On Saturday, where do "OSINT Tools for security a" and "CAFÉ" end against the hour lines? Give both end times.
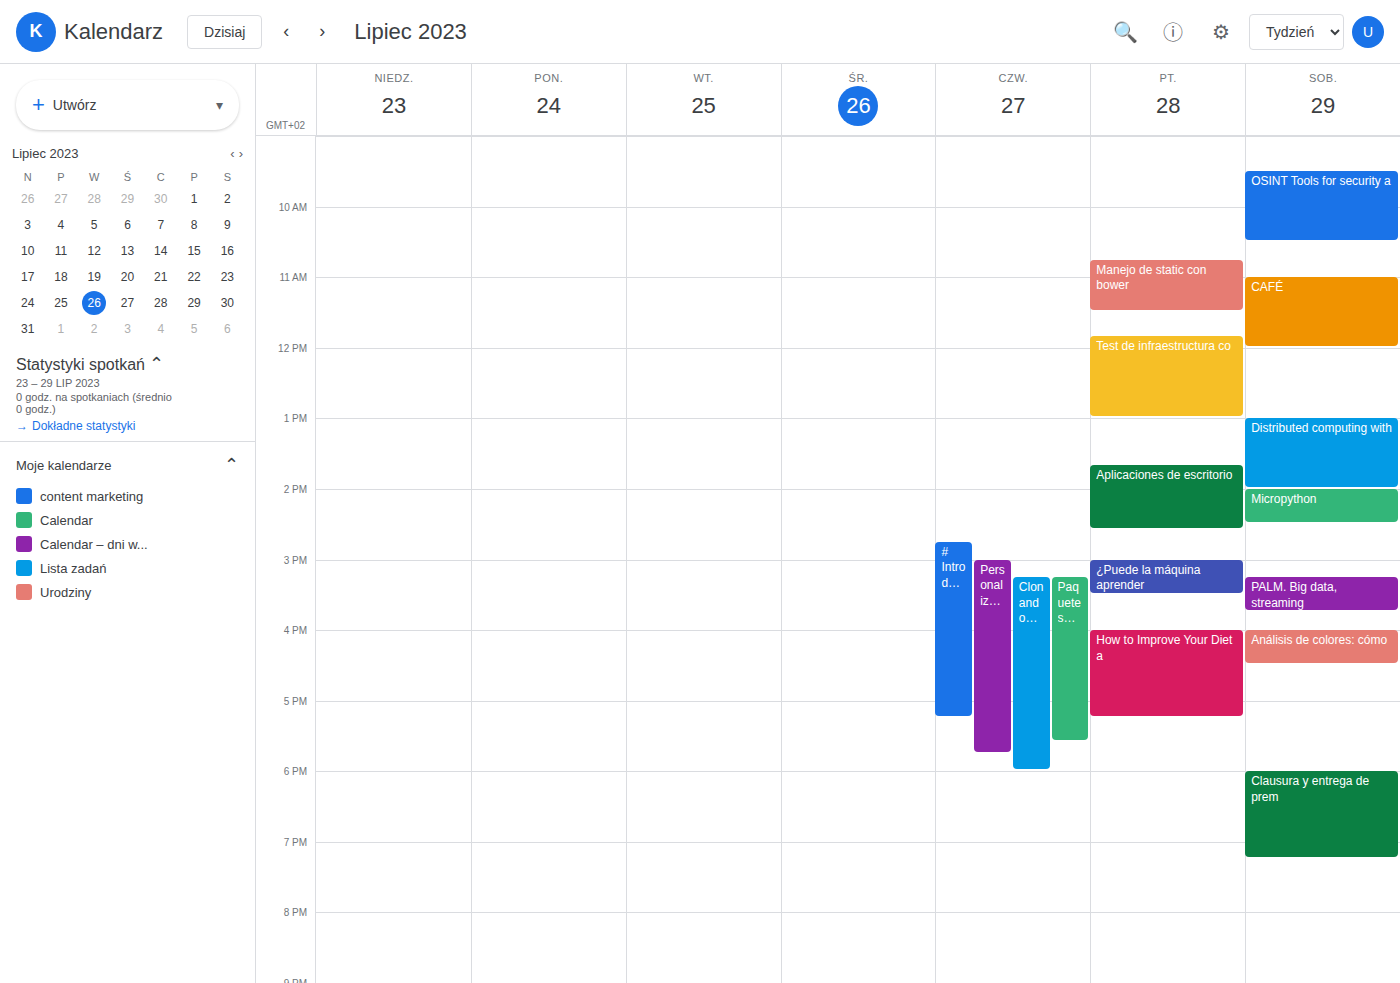
"OSINT Tools for security a": 10:30, halfway between the 10:00 and 11:00 lines. "CAFÉ": 12:00, exactly on the 12:00 line.